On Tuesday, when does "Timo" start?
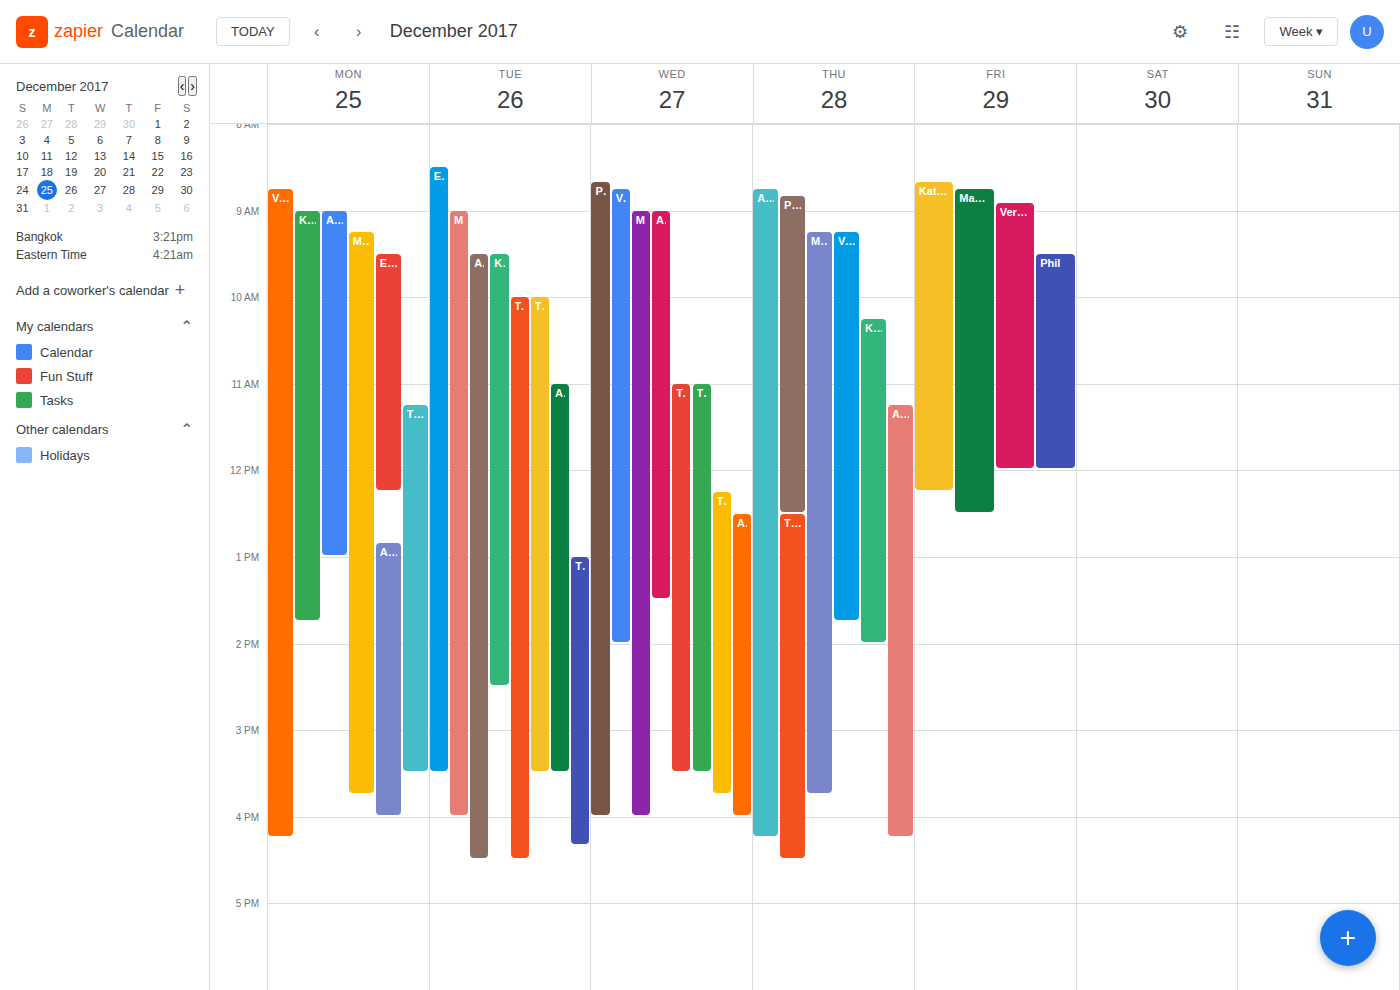
1:00 PM